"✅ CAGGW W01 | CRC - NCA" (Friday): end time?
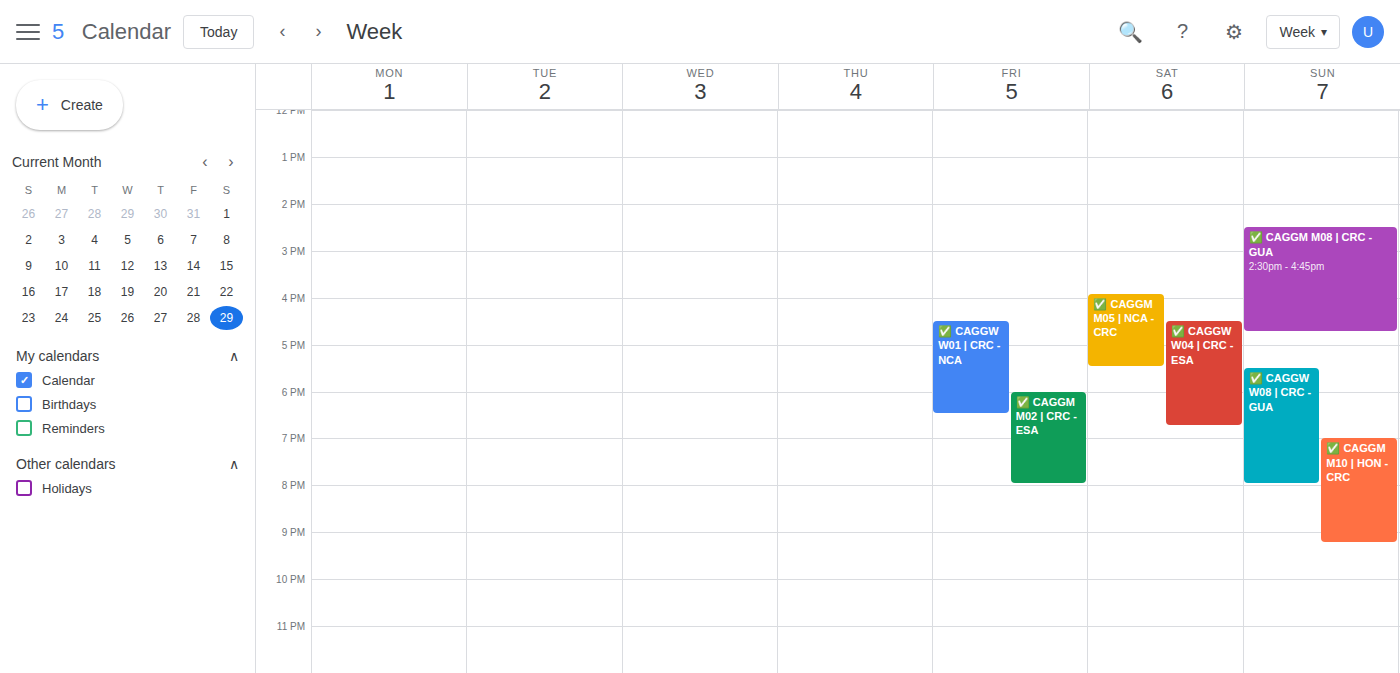
6:30 PM